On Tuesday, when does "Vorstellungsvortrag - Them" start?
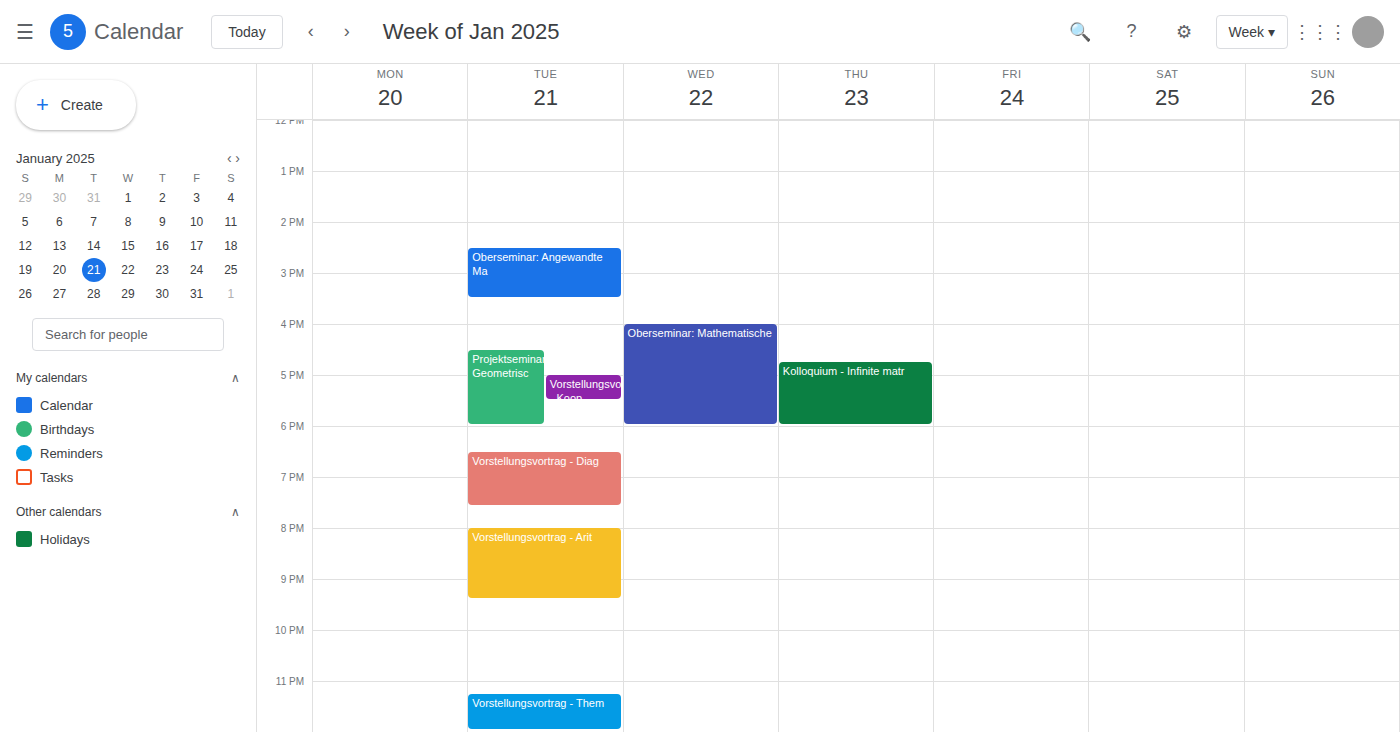
11:15 PM